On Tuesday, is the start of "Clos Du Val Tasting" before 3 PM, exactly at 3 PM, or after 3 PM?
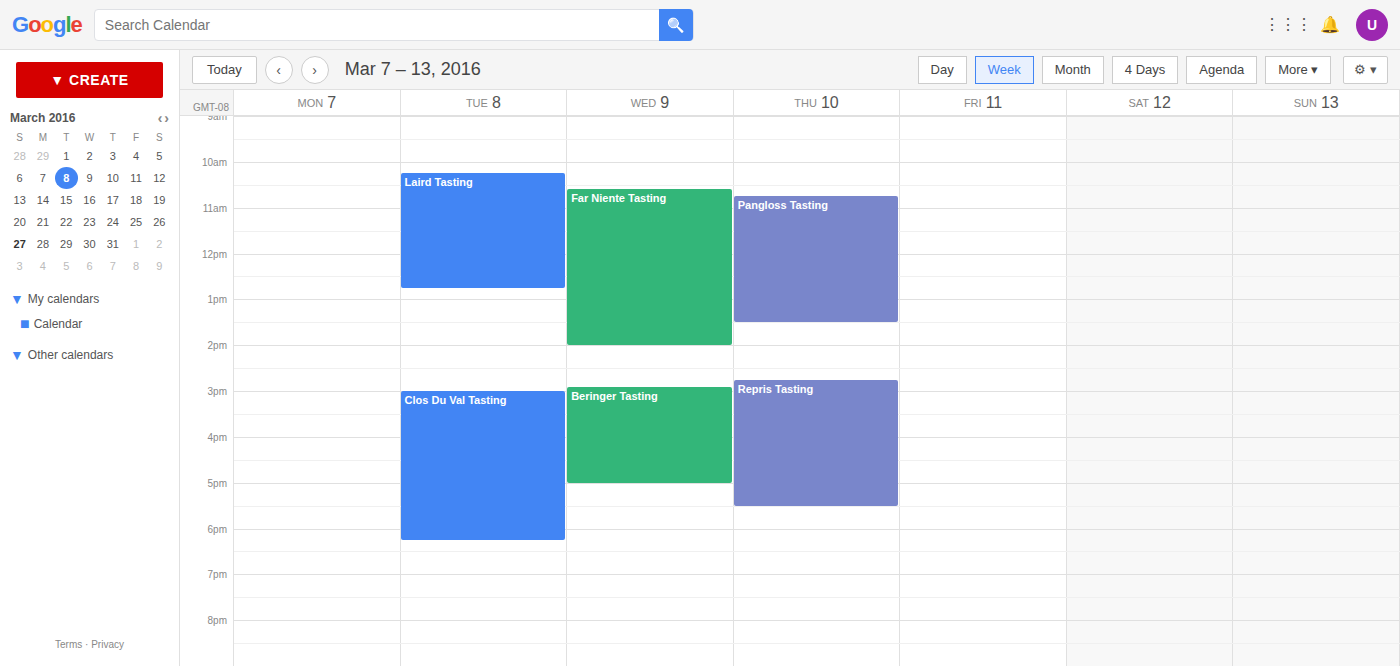
3:00 PM -- exactly at 3 PM, on the 3 PM line.